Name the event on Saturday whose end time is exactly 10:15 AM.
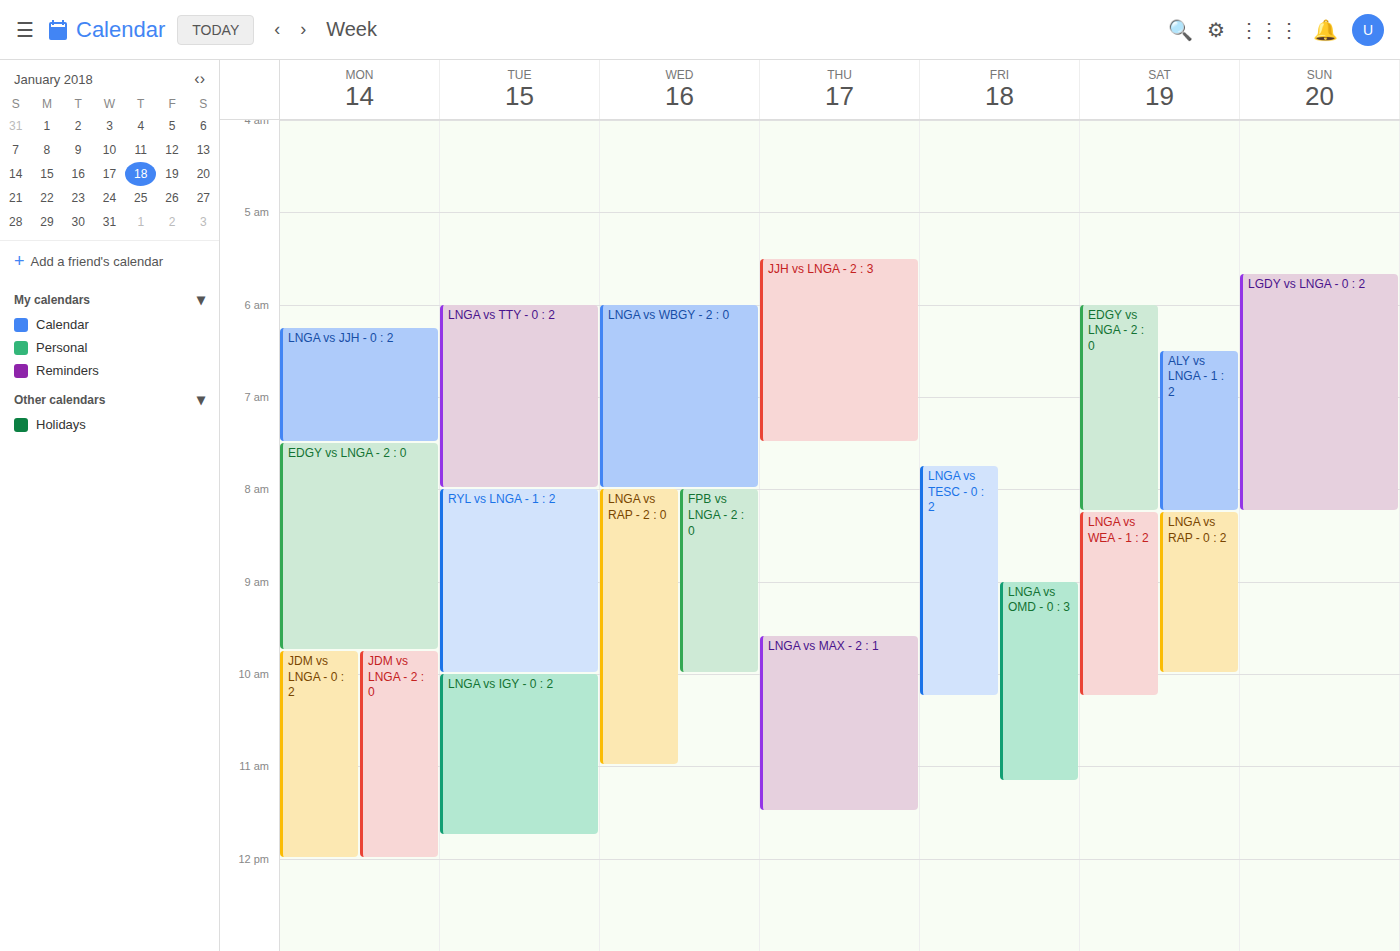
"LNGA vs WEA - 1 : 2"